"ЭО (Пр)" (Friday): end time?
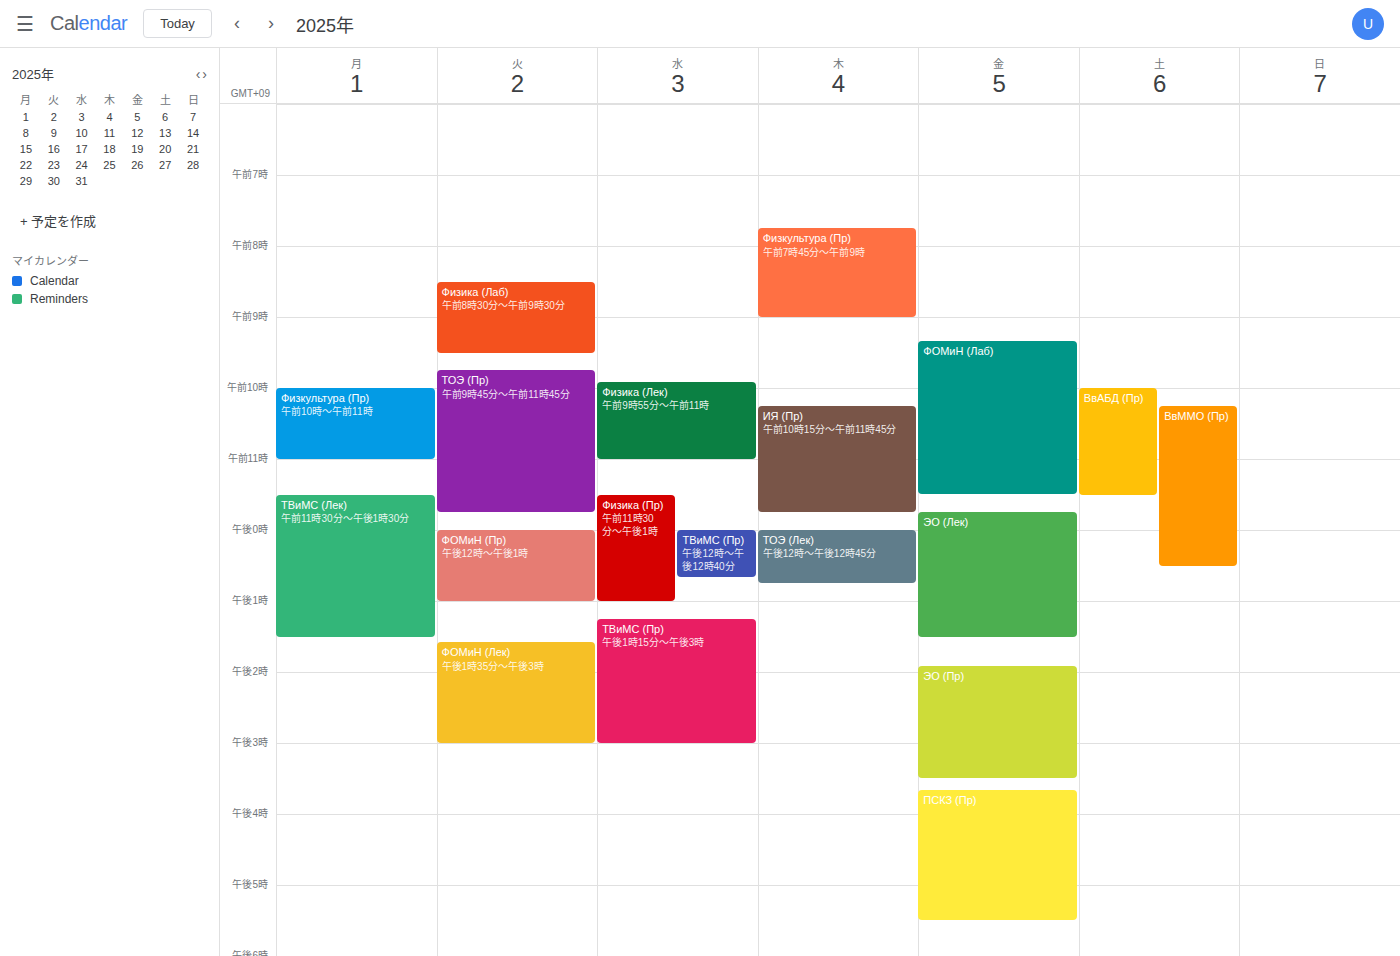
3:30 PM